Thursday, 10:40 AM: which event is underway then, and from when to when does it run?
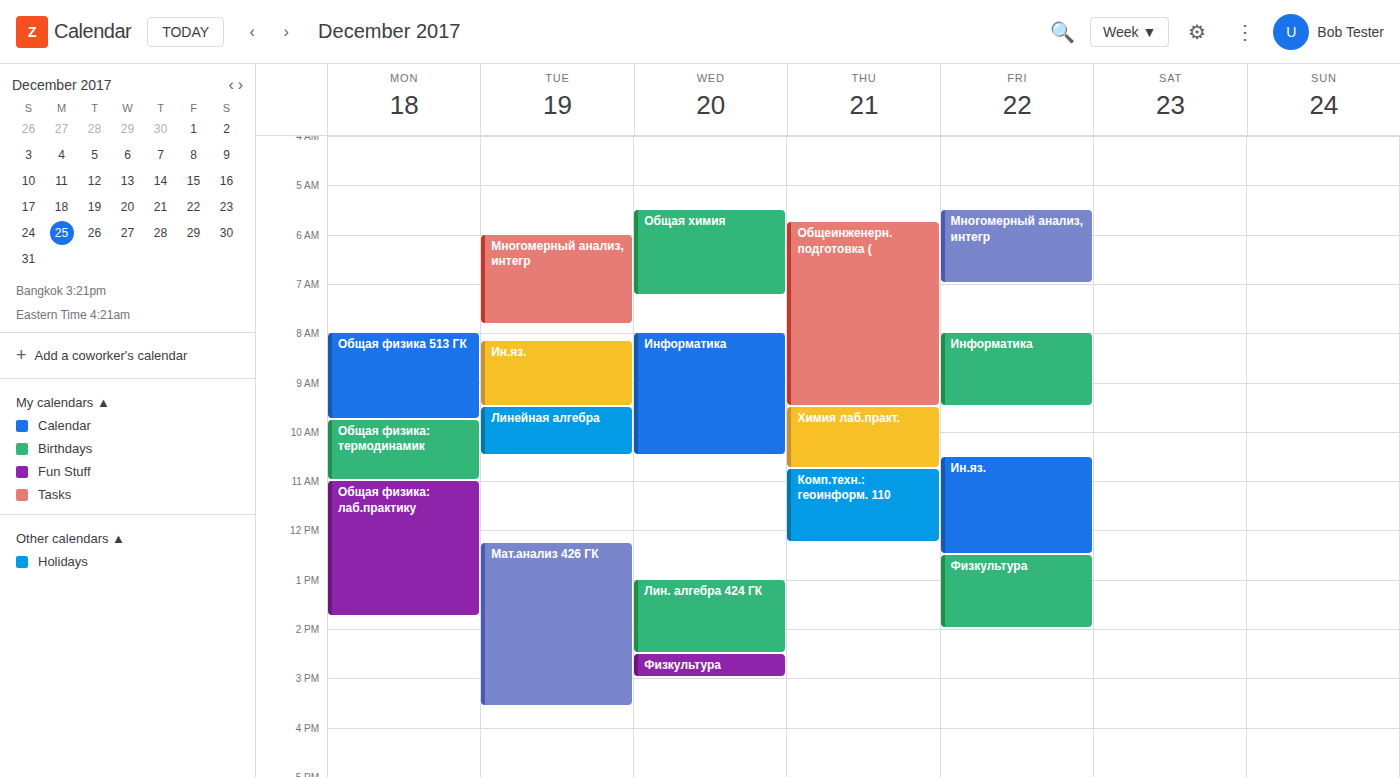
"Химия лаб.практ.", 9:30 AM to 10:45 AM